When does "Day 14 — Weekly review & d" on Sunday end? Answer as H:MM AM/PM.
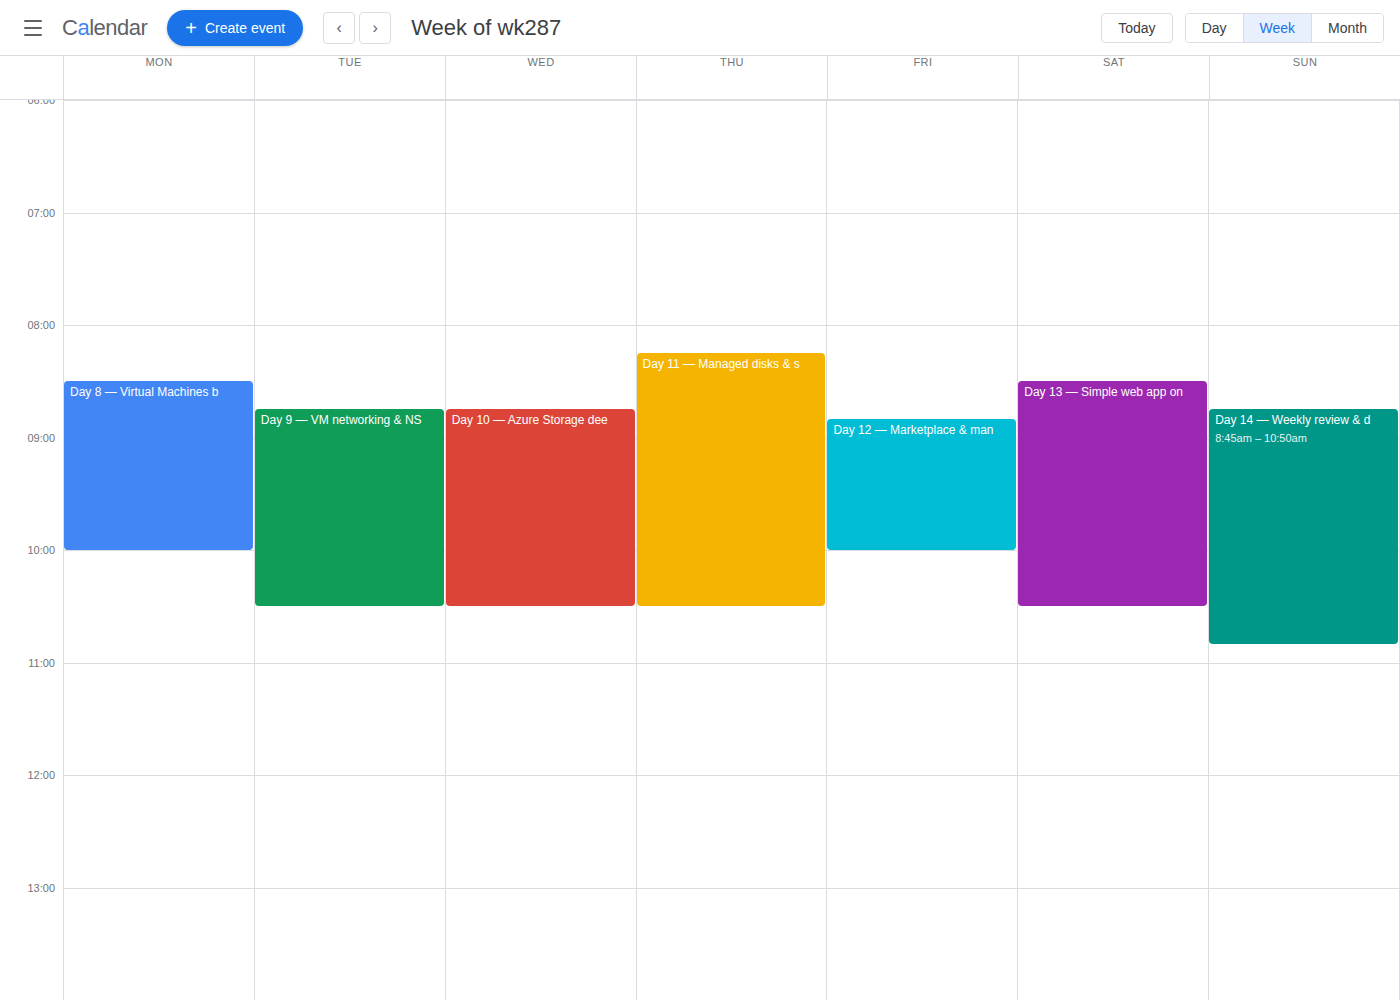
10:50 AM